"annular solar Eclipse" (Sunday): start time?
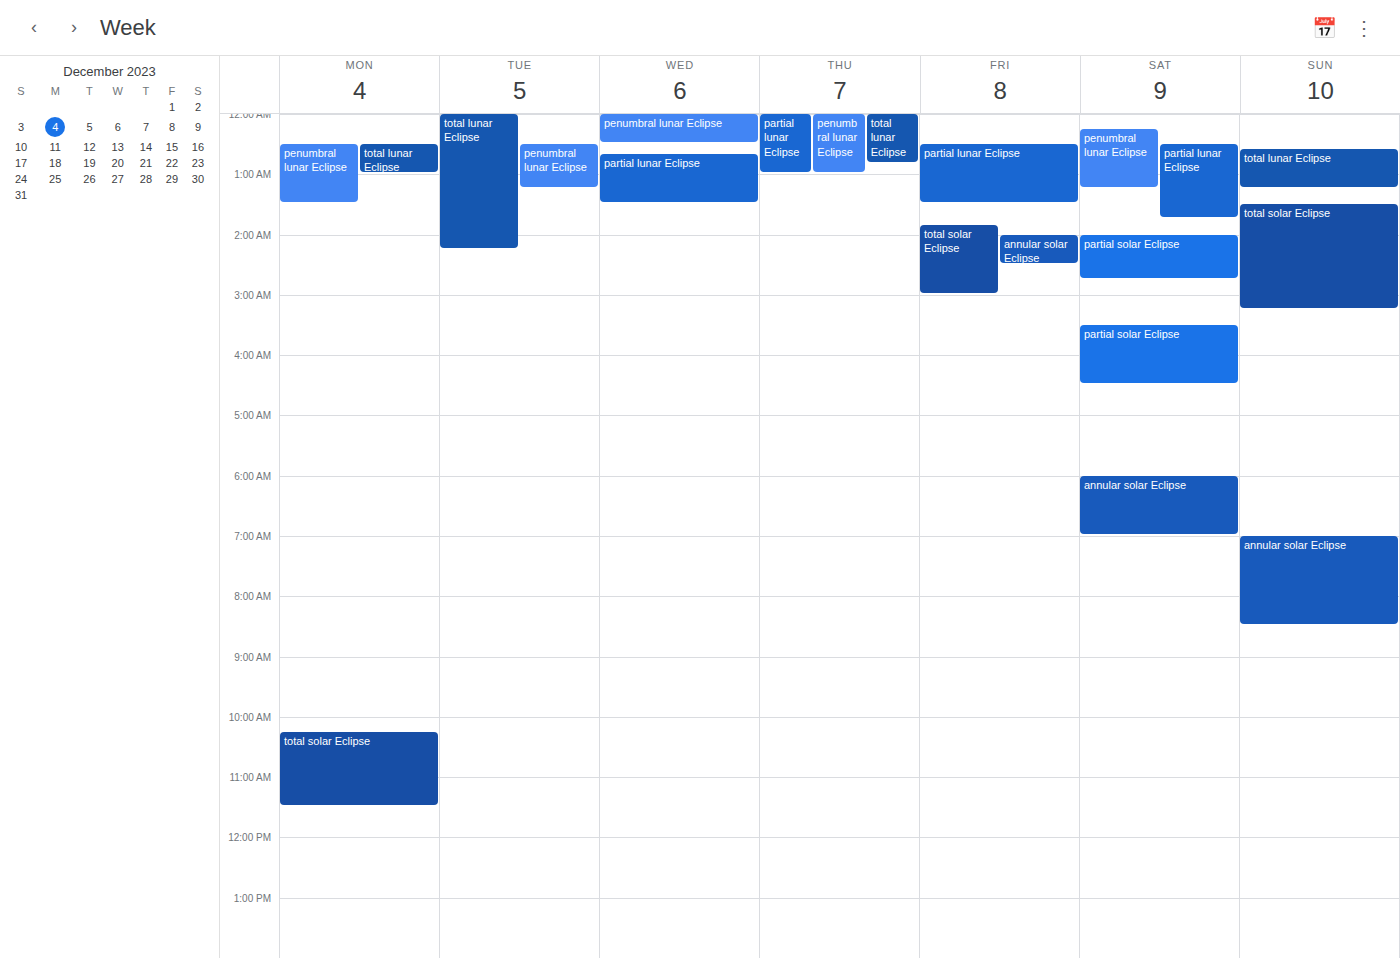
7:00 AM